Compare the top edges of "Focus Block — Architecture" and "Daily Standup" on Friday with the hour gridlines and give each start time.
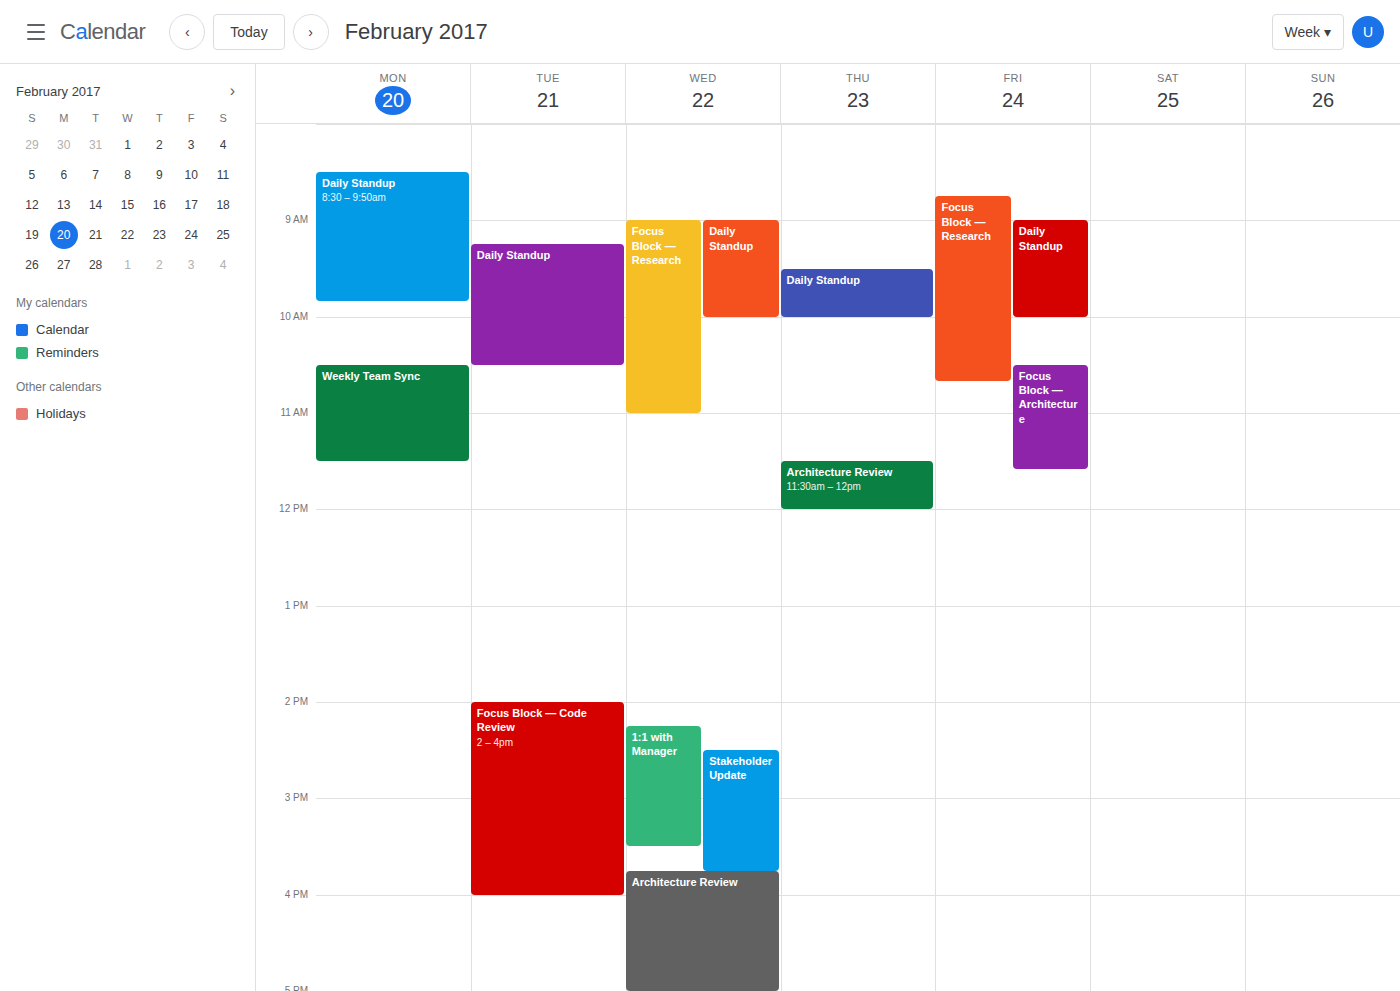
"Focus Block — Architecture": 10:30, halfway between the 10:00 and 11:00 lines. "Daily Standup": 09:00, exactly on the 09:00 line.